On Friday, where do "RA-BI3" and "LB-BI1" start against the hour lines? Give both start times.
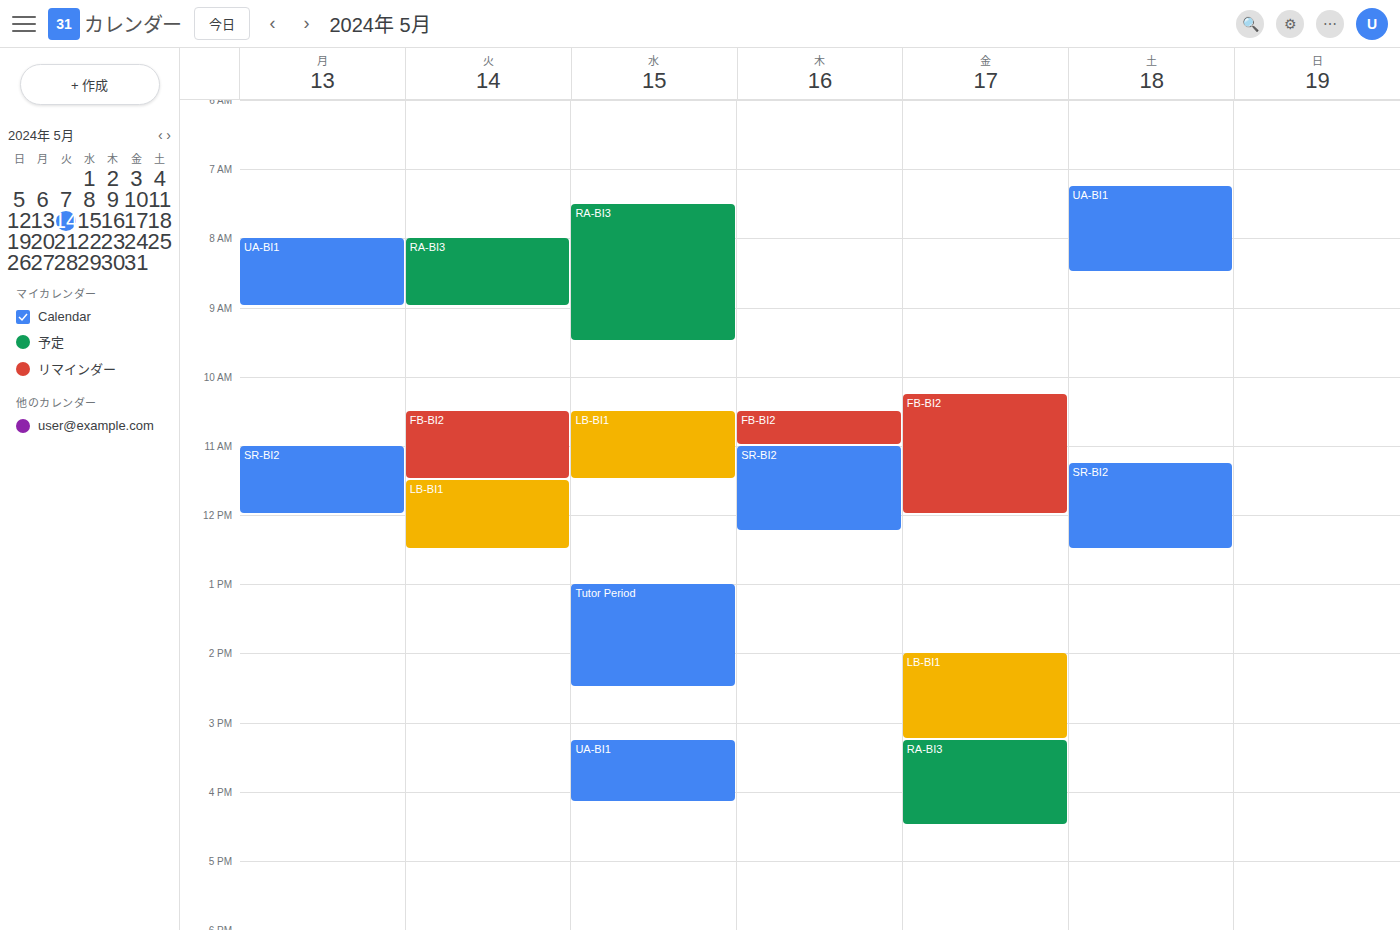
"RA-BI3": 15:15, neither: a quarter of the way from the 15:00 line to the 16:00 line. "LB-BI1": 14:00, exactly on the 14:00 line.